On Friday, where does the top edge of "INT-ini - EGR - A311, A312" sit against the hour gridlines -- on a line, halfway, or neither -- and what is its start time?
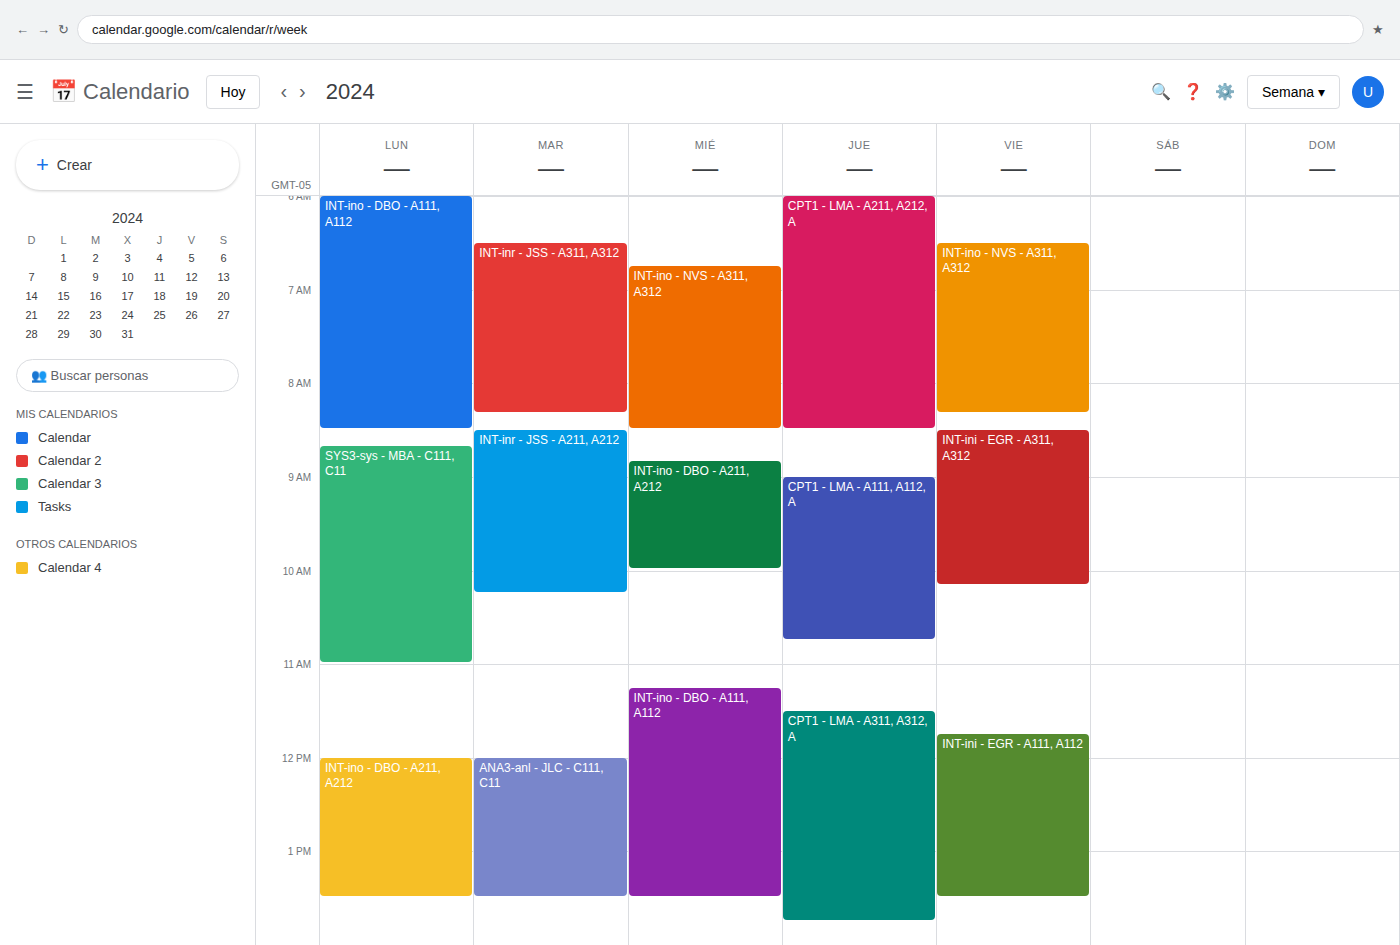
08:30 -- halfway between the 08:00 and 09:00 lines.